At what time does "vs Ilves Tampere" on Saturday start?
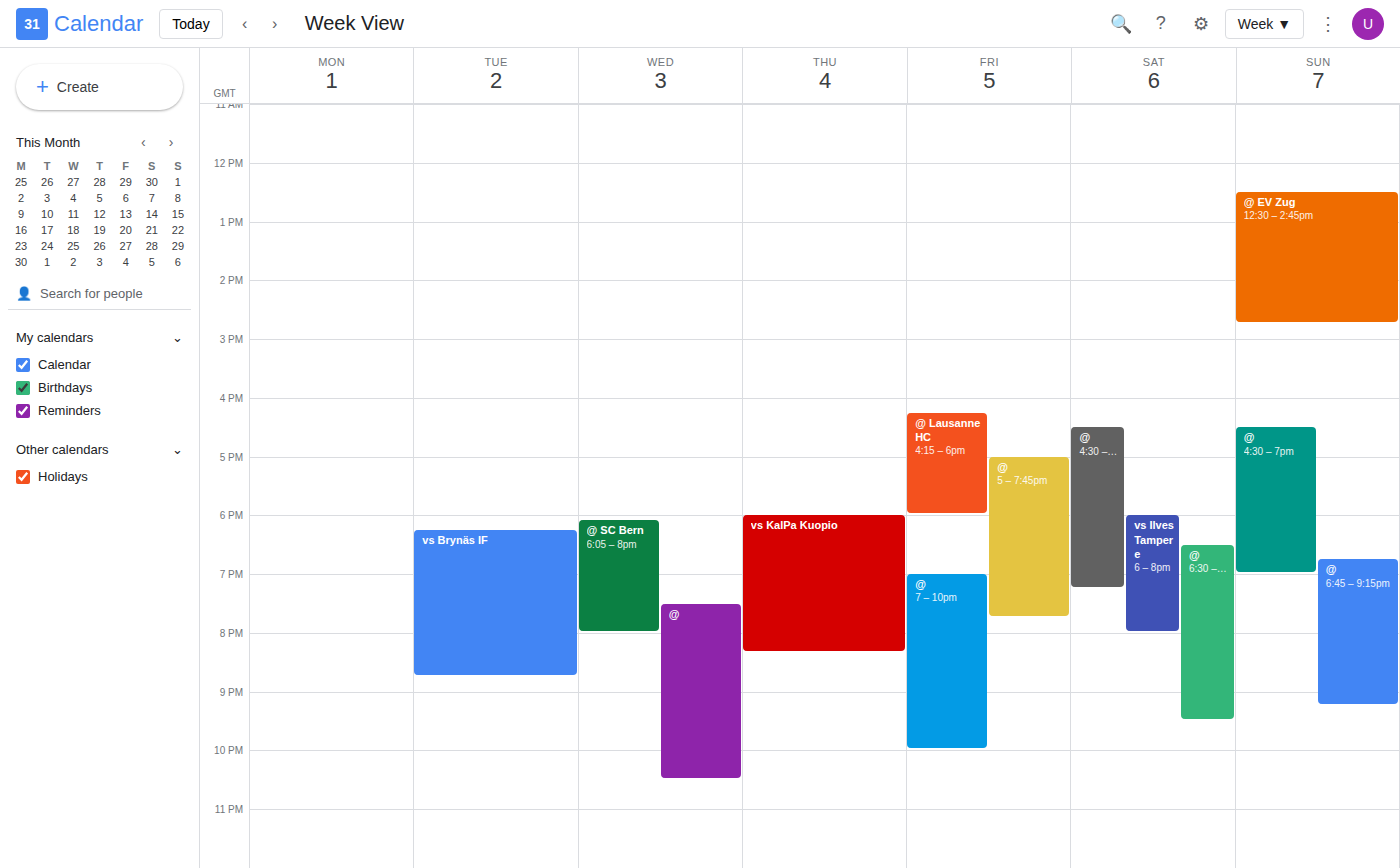
18:00